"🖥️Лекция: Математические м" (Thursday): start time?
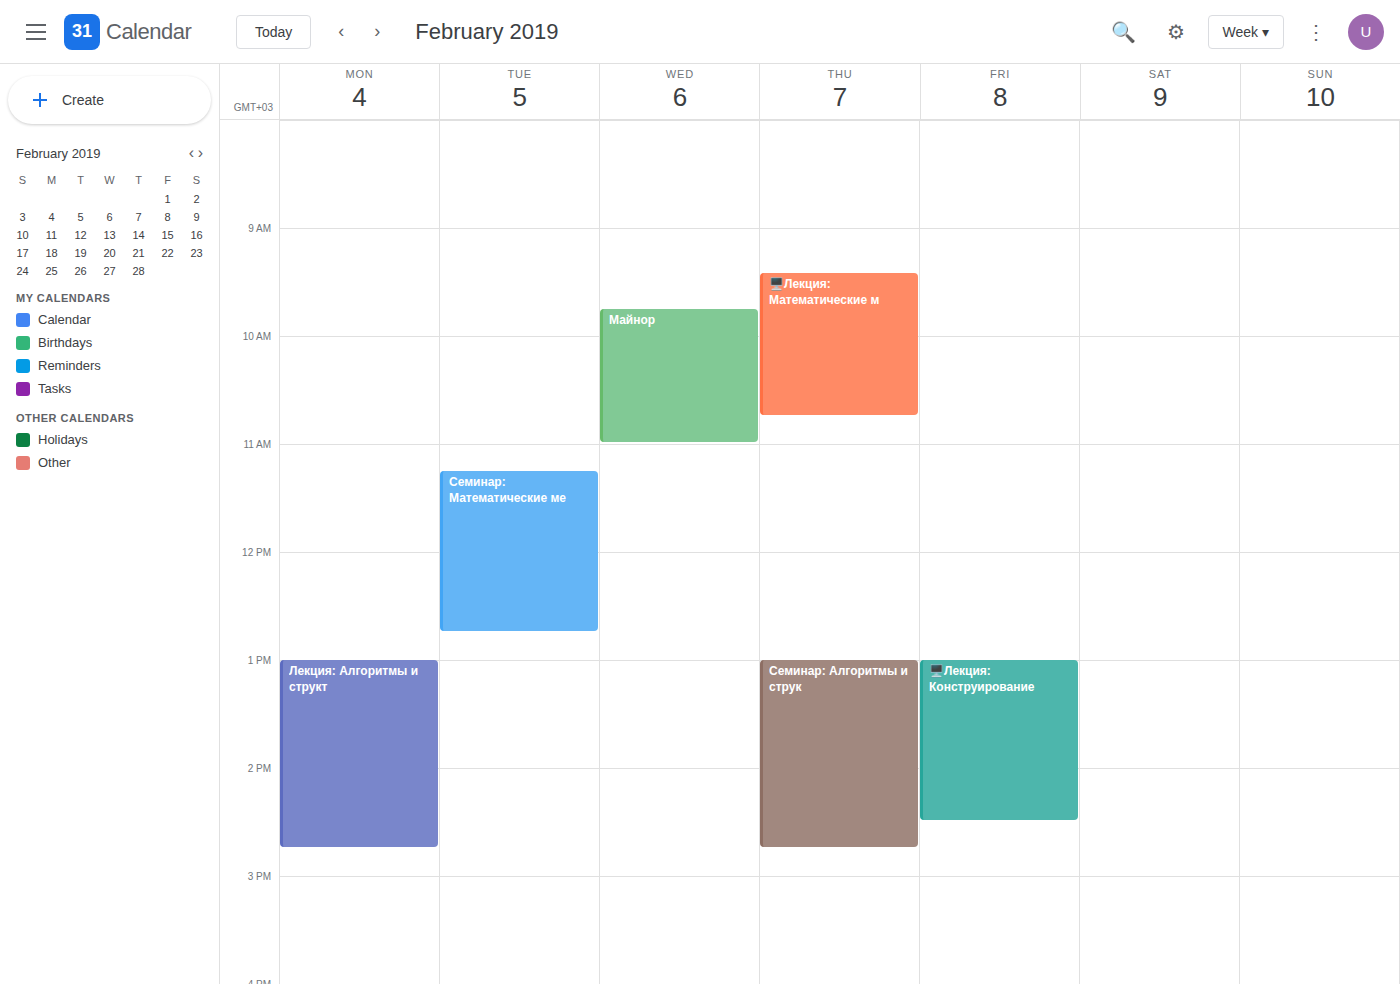
9:25 AM